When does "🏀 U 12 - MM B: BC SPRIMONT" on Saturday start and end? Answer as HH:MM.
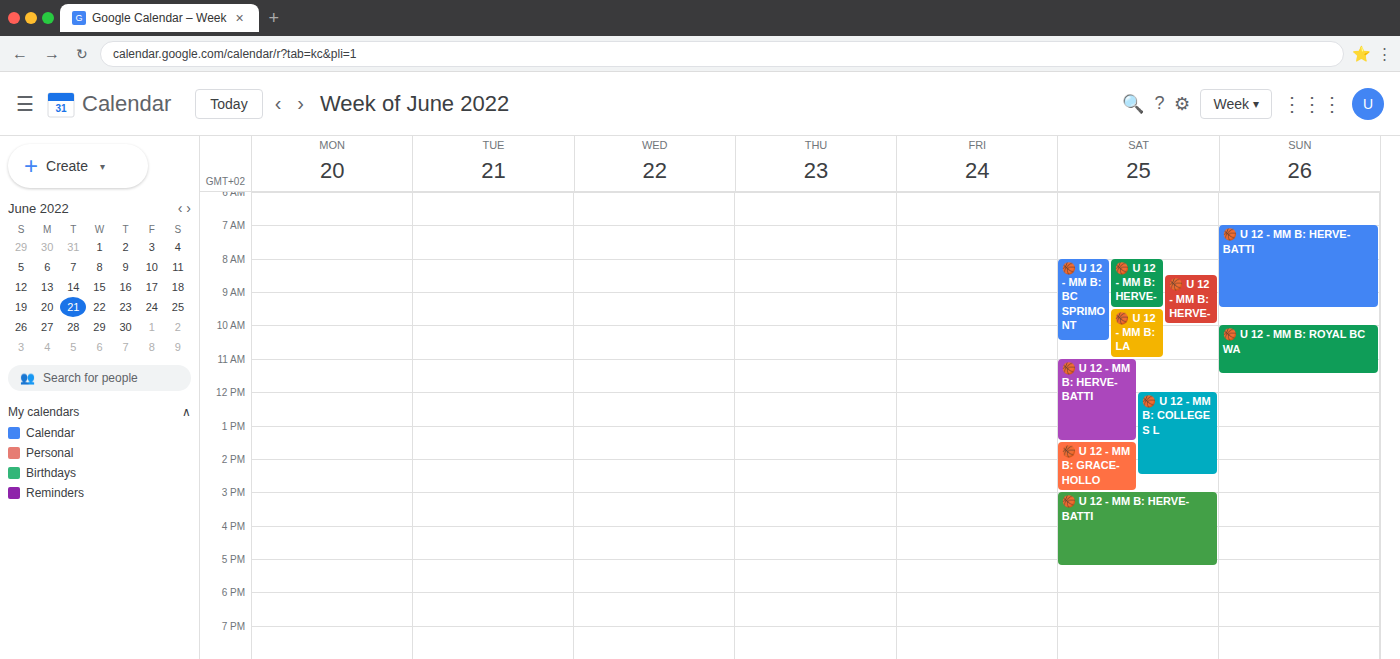
08:00 to 10:30